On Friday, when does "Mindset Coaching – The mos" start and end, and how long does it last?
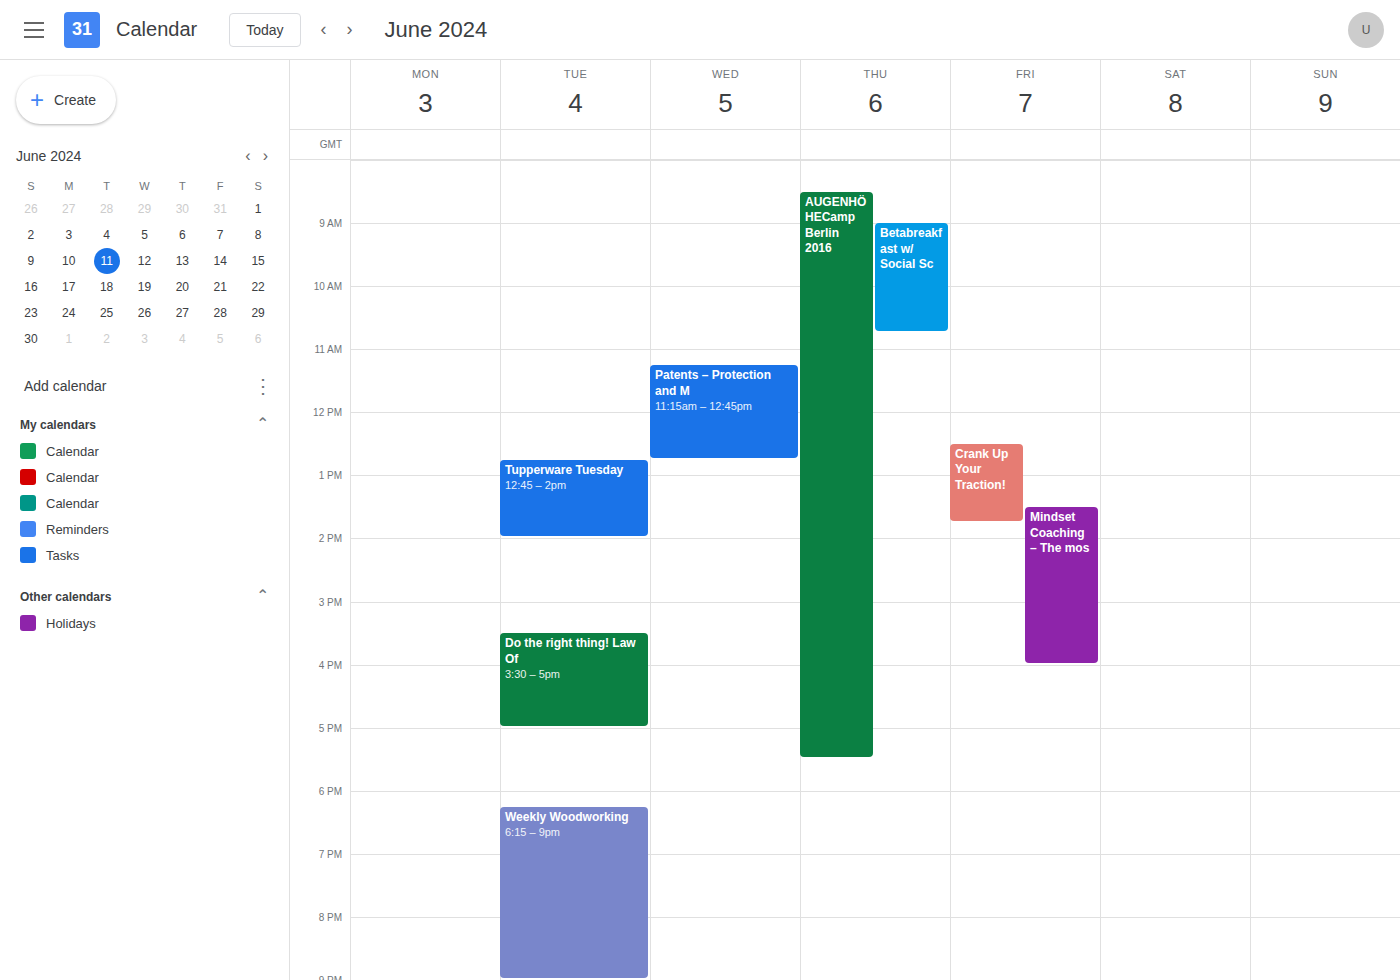
1:30 PM to 4:00 PM, 2 hours 30 minutes